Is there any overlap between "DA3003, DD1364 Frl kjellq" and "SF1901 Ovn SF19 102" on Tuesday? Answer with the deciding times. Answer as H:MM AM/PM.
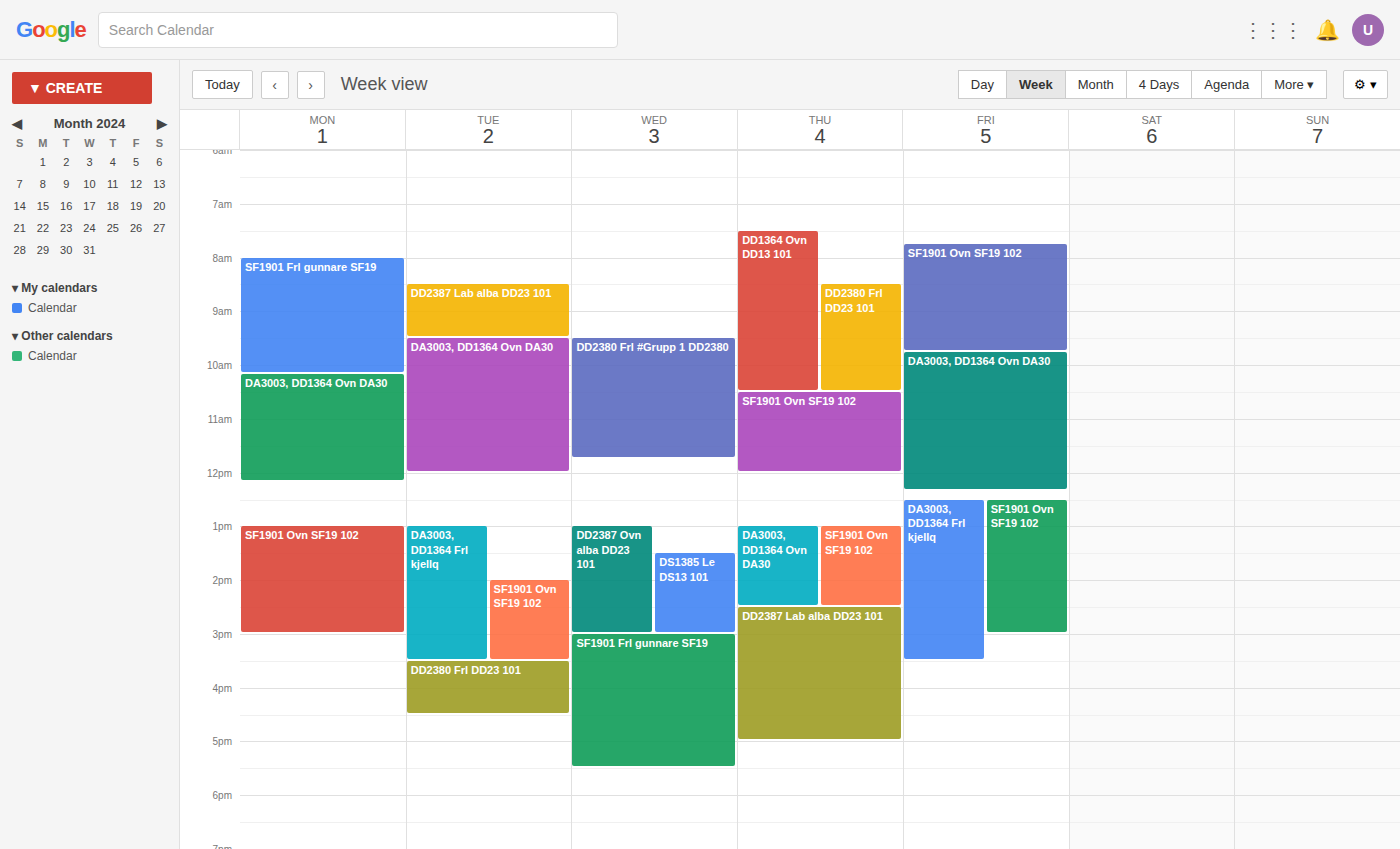
"SF1901 Ovn SF19 102" starts at 2:00 PM, before "DA3003, DD1364 Frl kjellq" ends at 3:30 PM -- they overlap.